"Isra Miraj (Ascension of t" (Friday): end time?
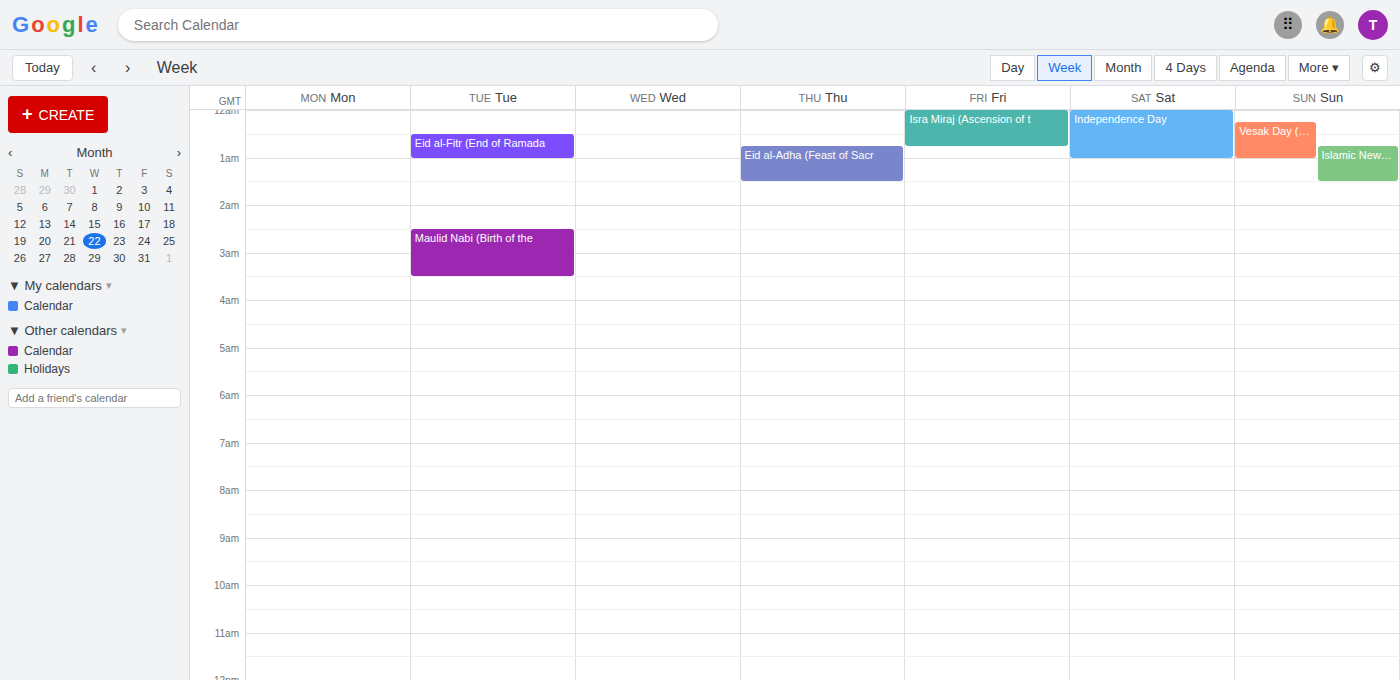
12:45 AM